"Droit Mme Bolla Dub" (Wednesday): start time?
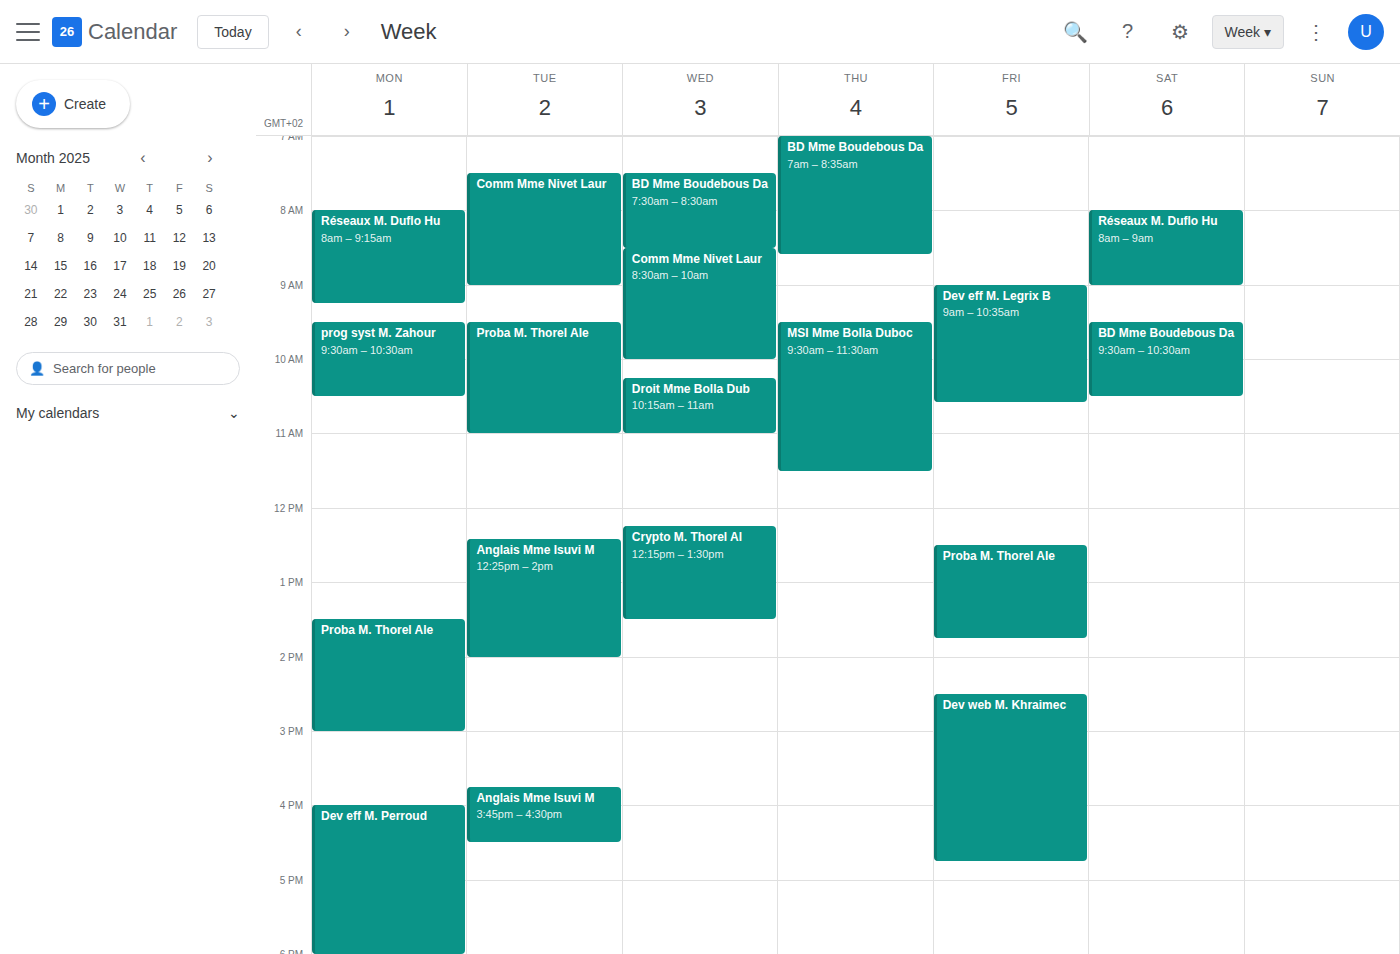
10:15 AM